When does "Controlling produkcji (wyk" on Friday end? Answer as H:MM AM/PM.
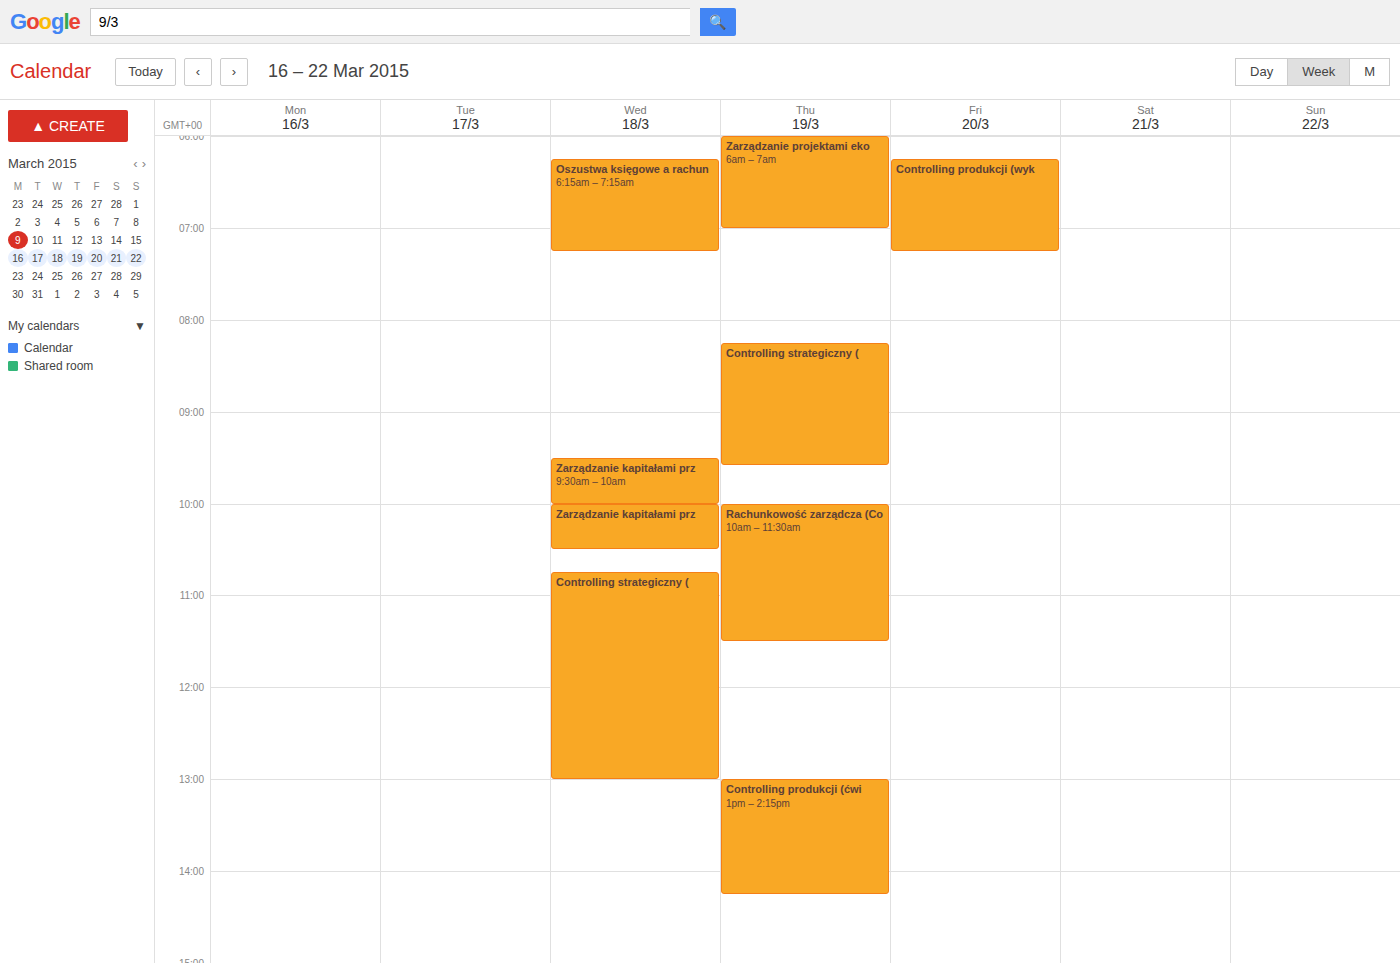
7:15 AM